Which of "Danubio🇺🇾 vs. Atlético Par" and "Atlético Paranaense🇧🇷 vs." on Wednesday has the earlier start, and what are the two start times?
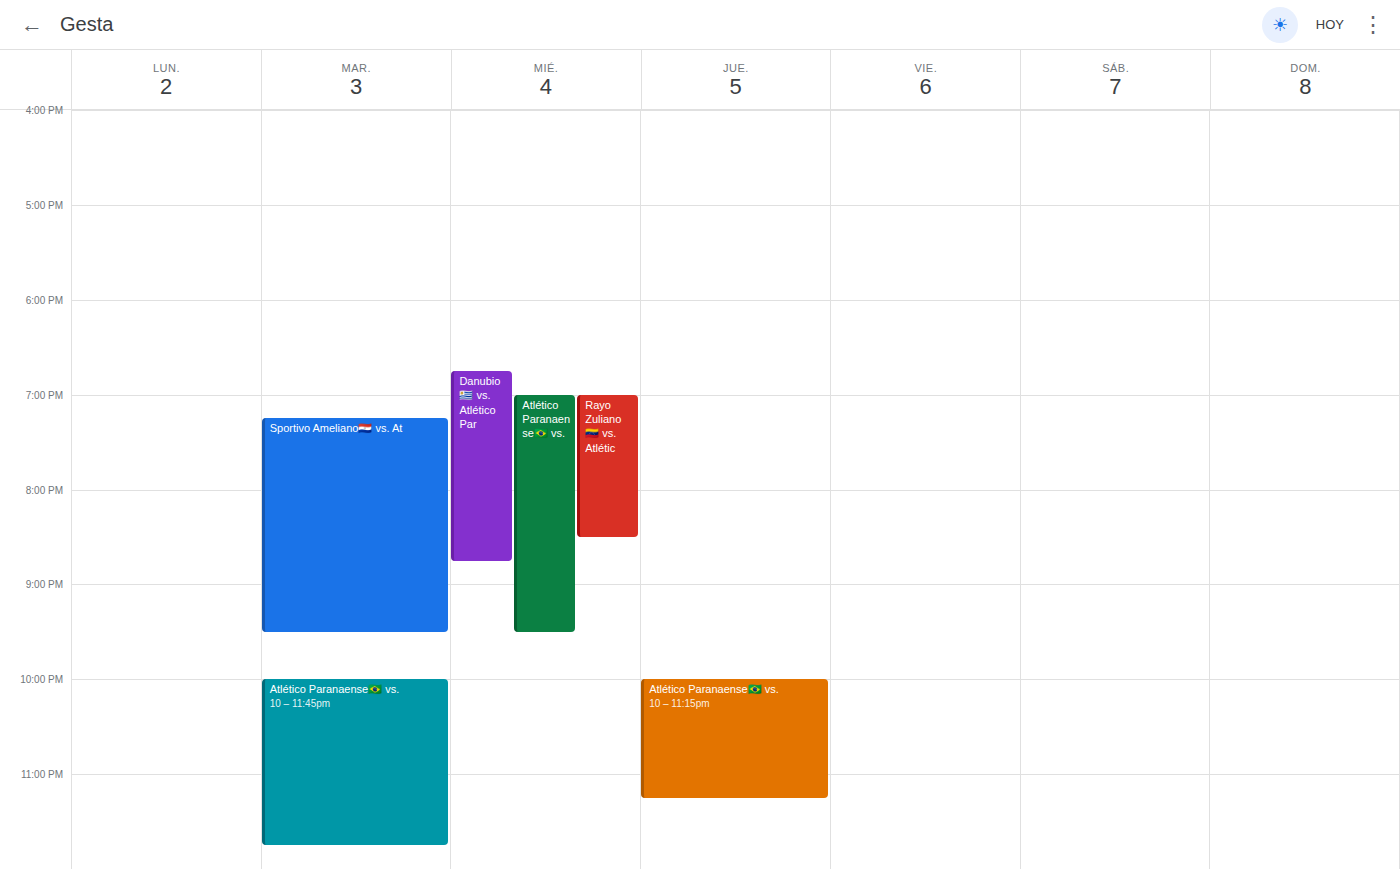
"Danubio🇺🇾 vs. Atlético Par" 6:45 PM; "Atlético Paranaense🇧🇷 vs." 7:00 PM.